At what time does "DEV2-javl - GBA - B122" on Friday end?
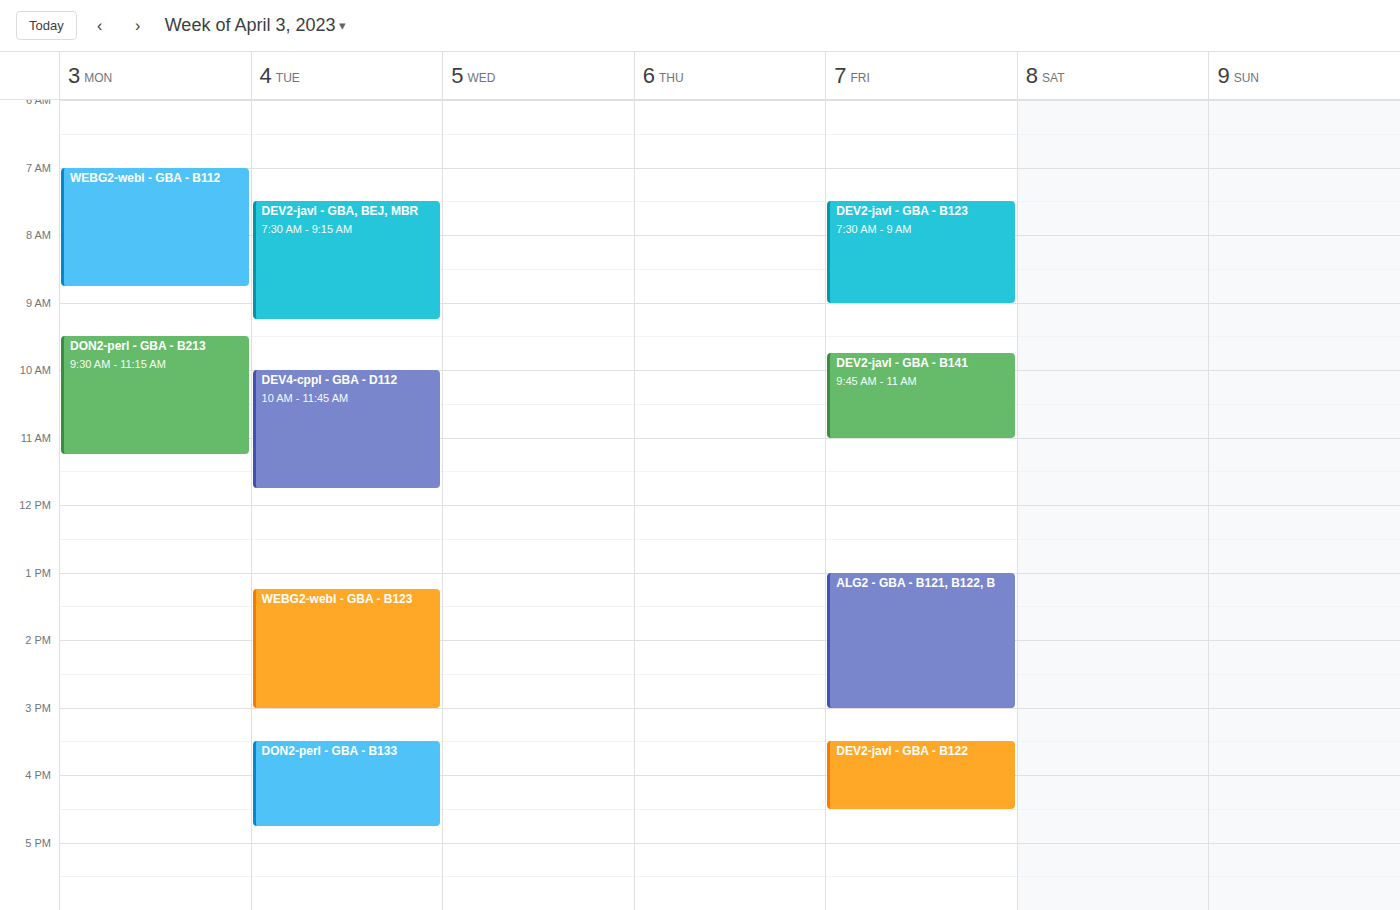
4:30 PM